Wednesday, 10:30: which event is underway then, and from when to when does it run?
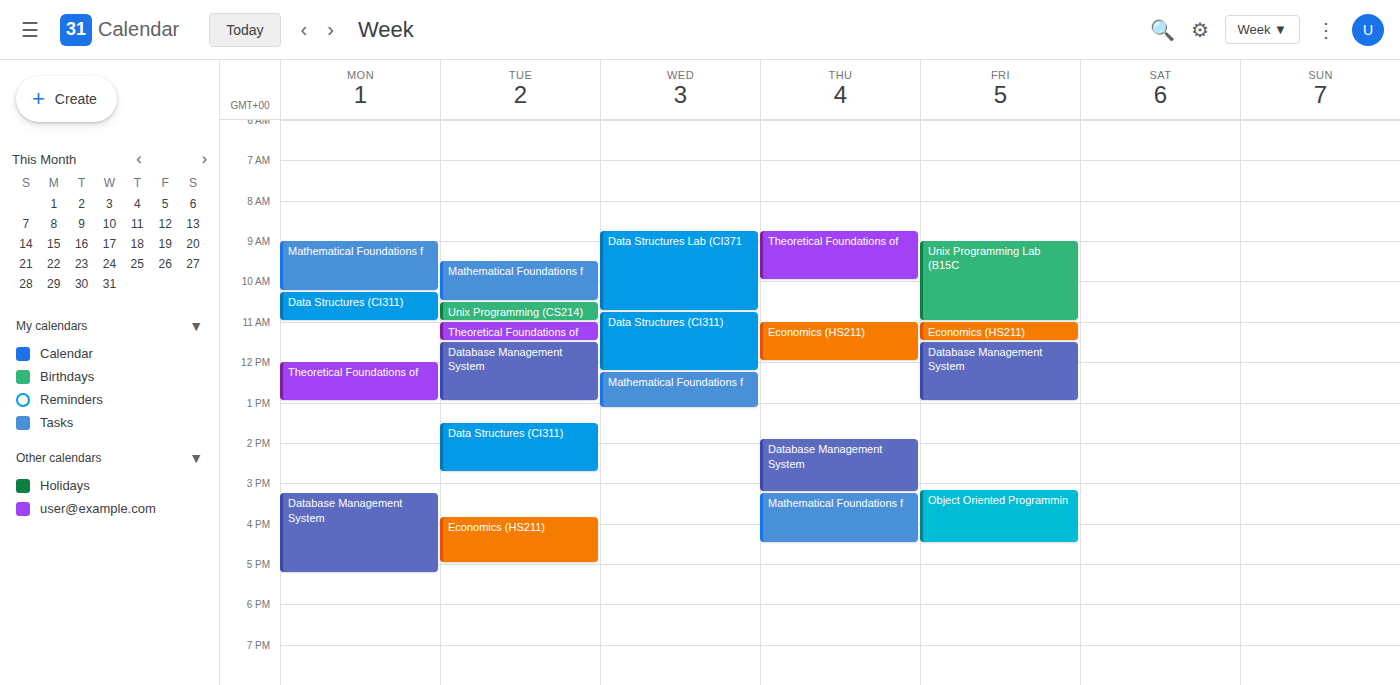
"Data Structures Lab (CI371", 08:45 to 10:45